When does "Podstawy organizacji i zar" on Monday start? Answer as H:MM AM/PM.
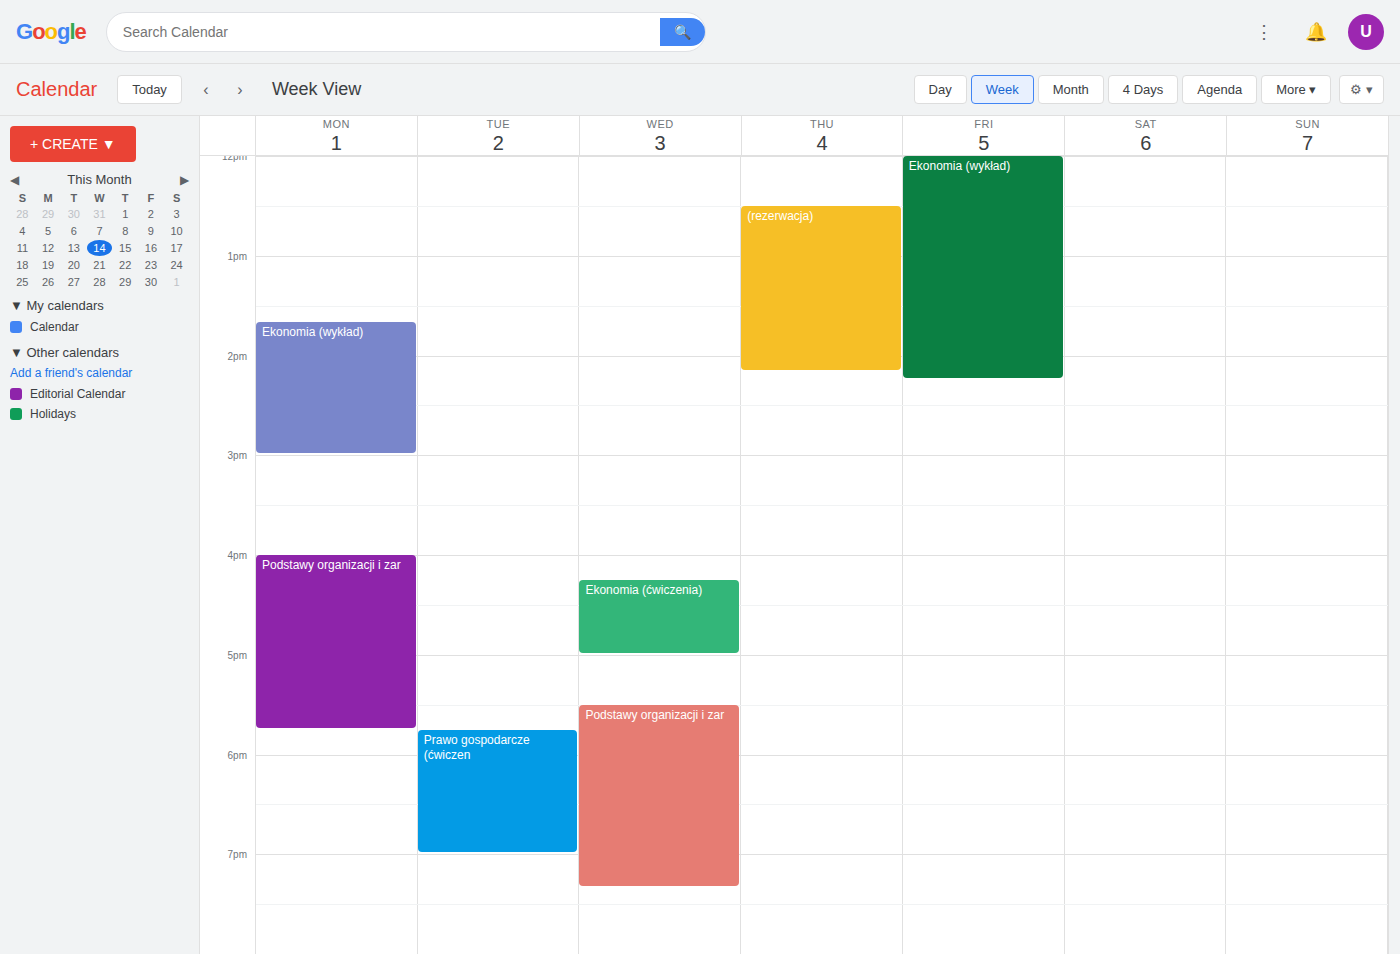
4:00 PM